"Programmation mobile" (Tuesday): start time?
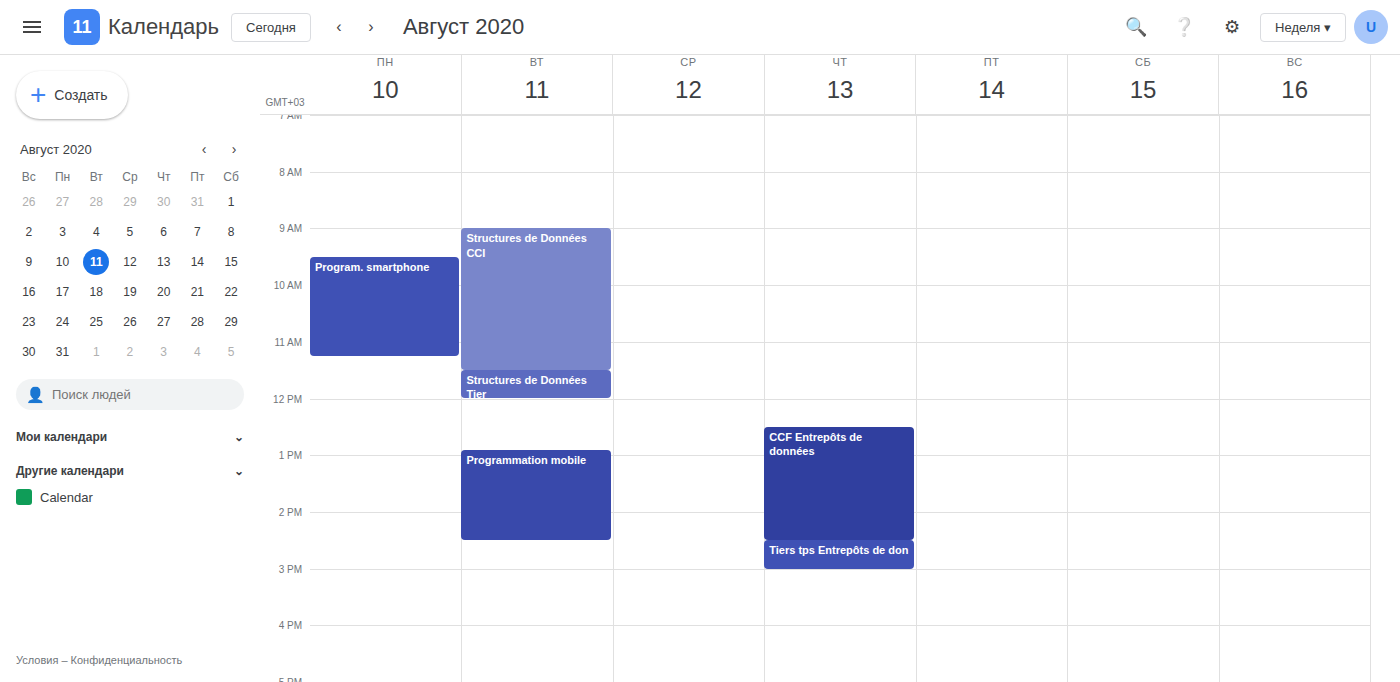
12:55 PM